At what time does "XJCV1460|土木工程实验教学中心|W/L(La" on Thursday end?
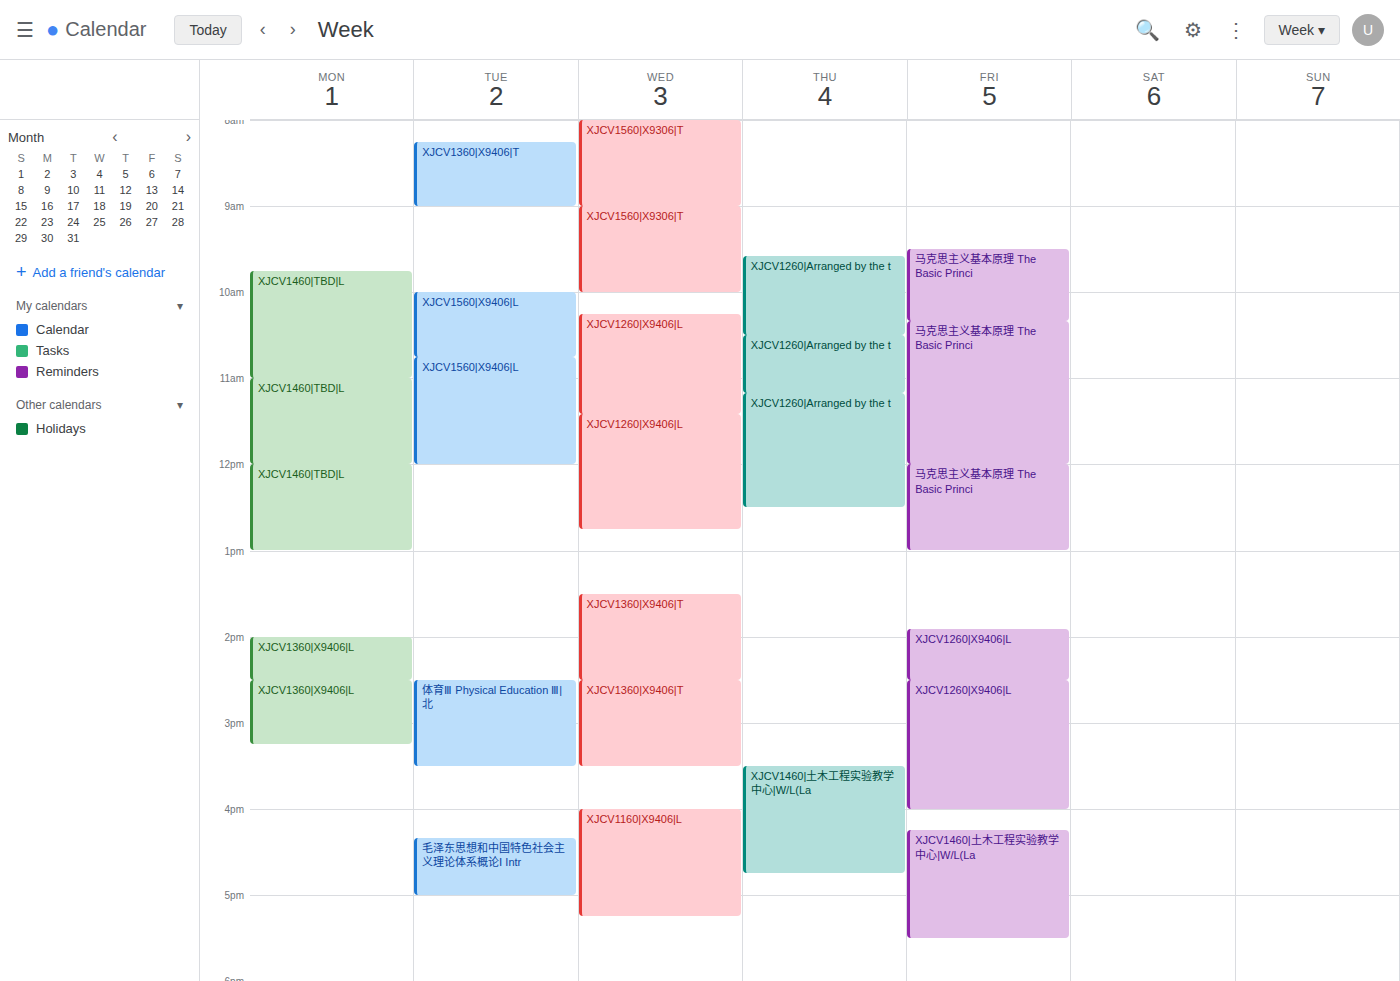
4:45 PM